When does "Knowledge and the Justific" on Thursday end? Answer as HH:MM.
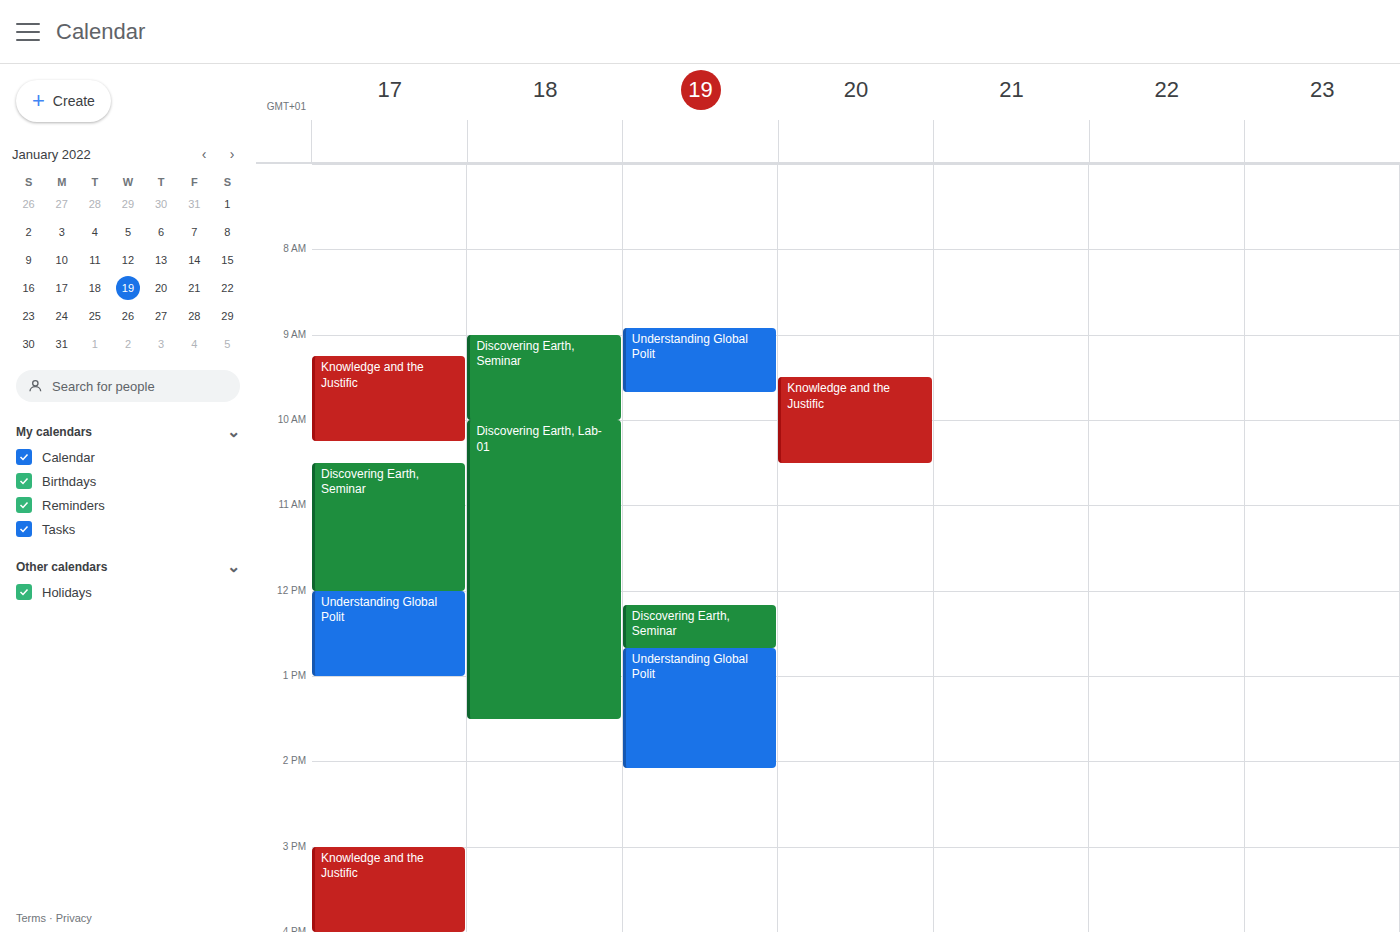
10:30